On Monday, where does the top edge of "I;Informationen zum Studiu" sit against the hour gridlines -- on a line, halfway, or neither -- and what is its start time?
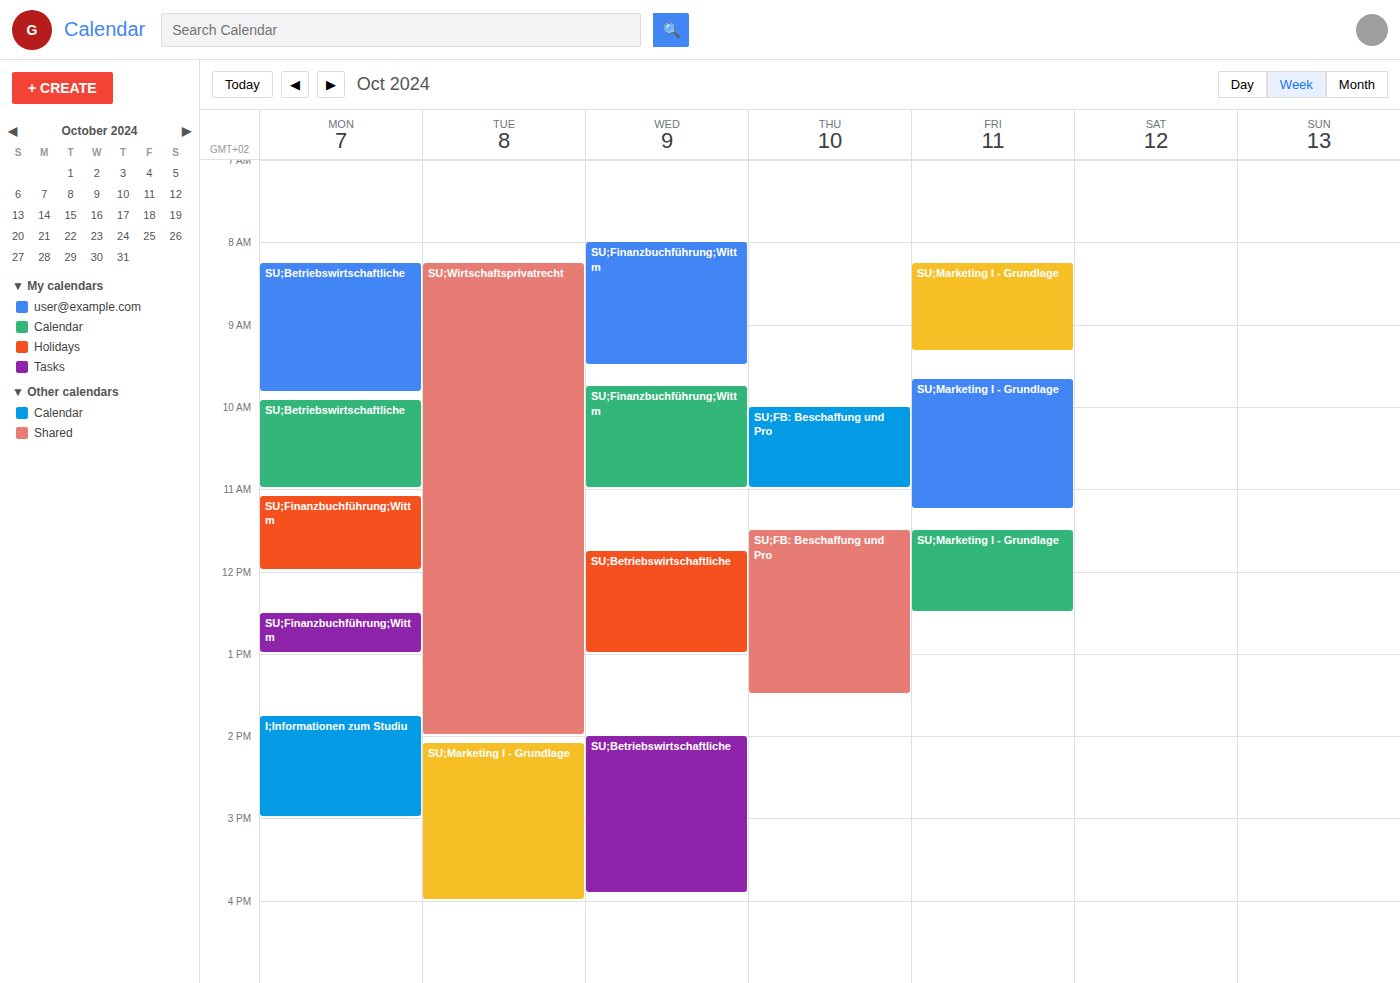
1:45 PM -- neither: three quarters of the way from the 1 PM line to the 2 PM line.